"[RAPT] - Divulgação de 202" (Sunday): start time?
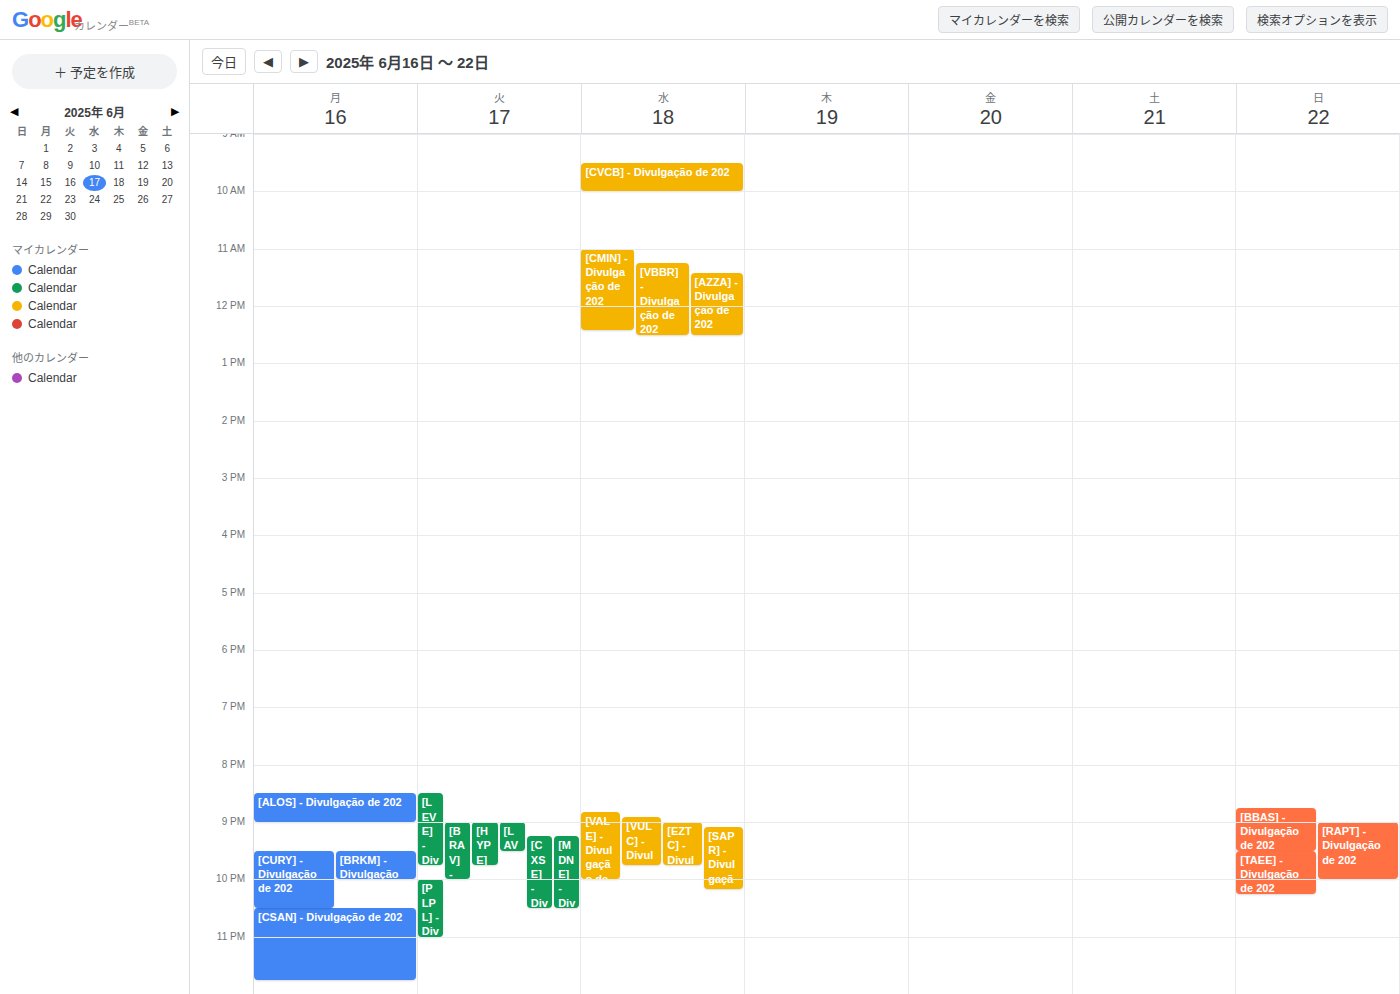
21:00